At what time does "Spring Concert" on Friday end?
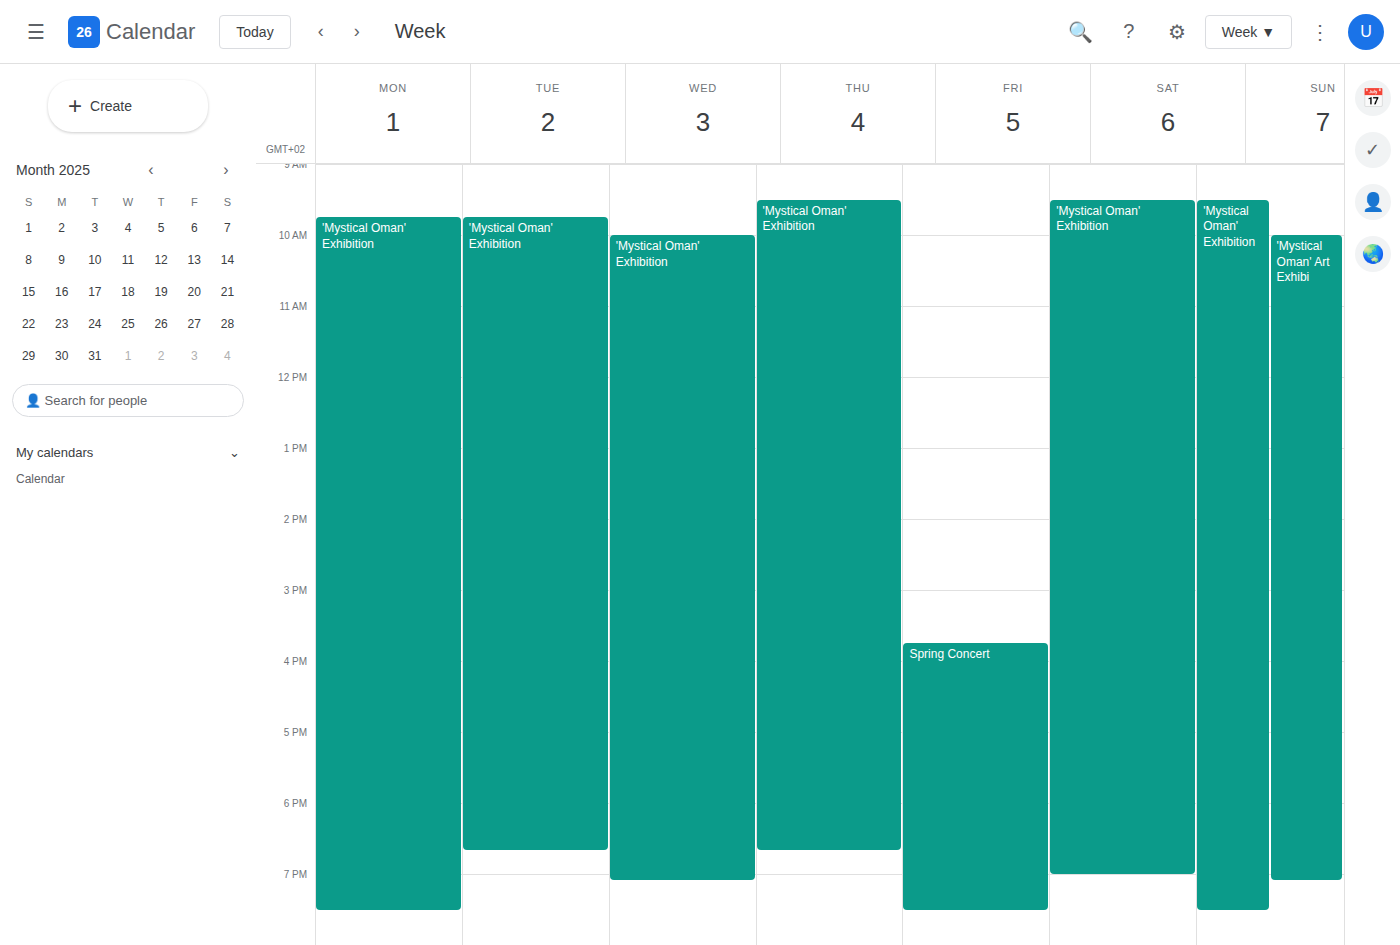
7:30 PM